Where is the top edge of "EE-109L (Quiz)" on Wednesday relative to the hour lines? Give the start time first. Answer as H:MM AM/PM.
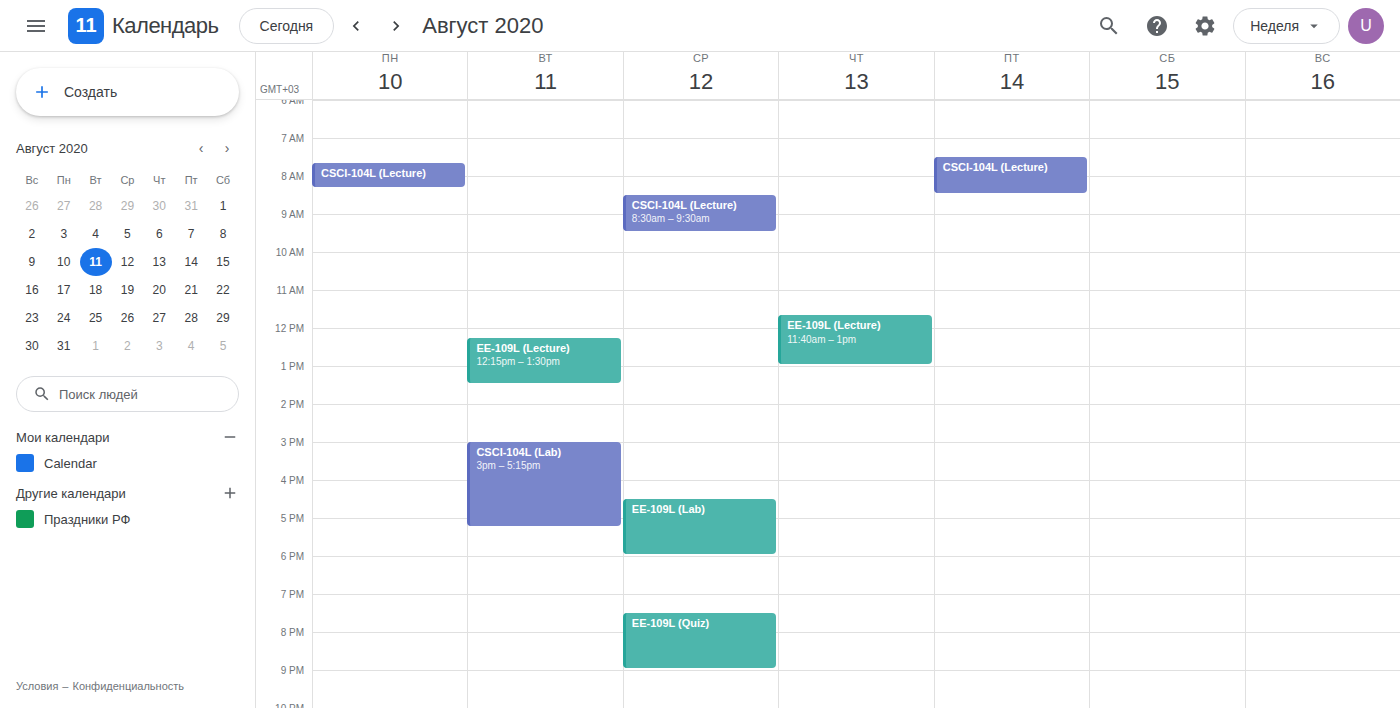
7:30 PM -- halfway between the 7 PM and 8 PM lines.